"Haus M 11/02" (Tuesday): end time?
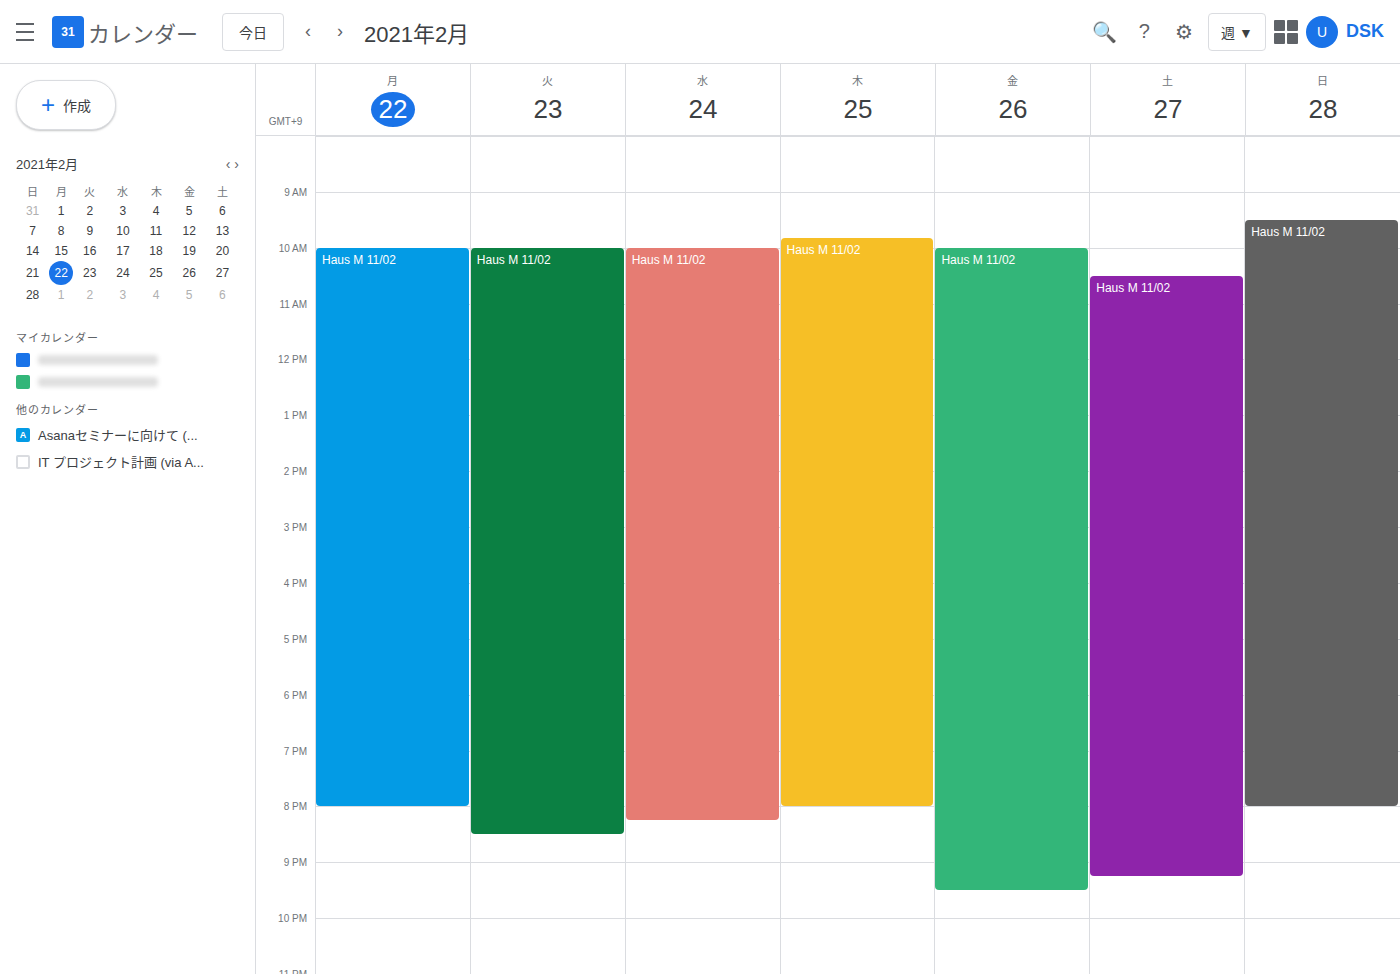
8:30 PM